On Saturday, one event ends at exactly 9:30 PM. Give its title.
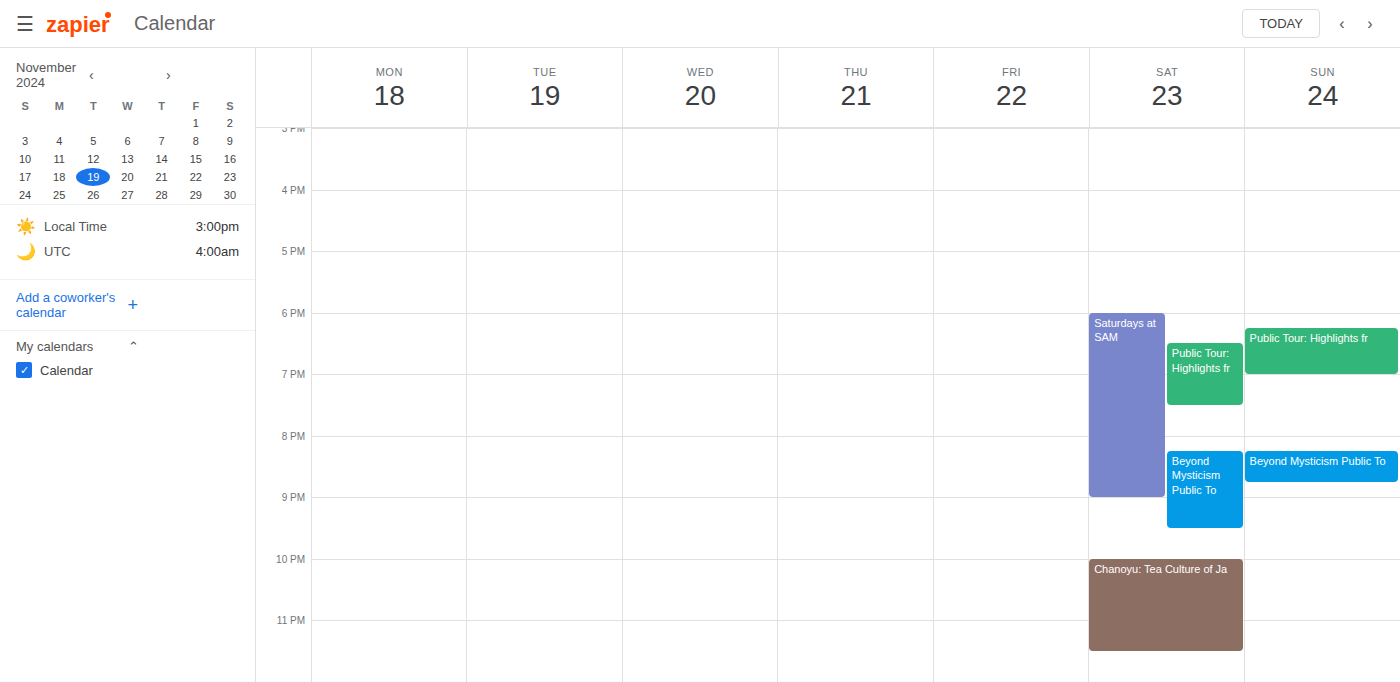
"Beyond Mysticism Public To"